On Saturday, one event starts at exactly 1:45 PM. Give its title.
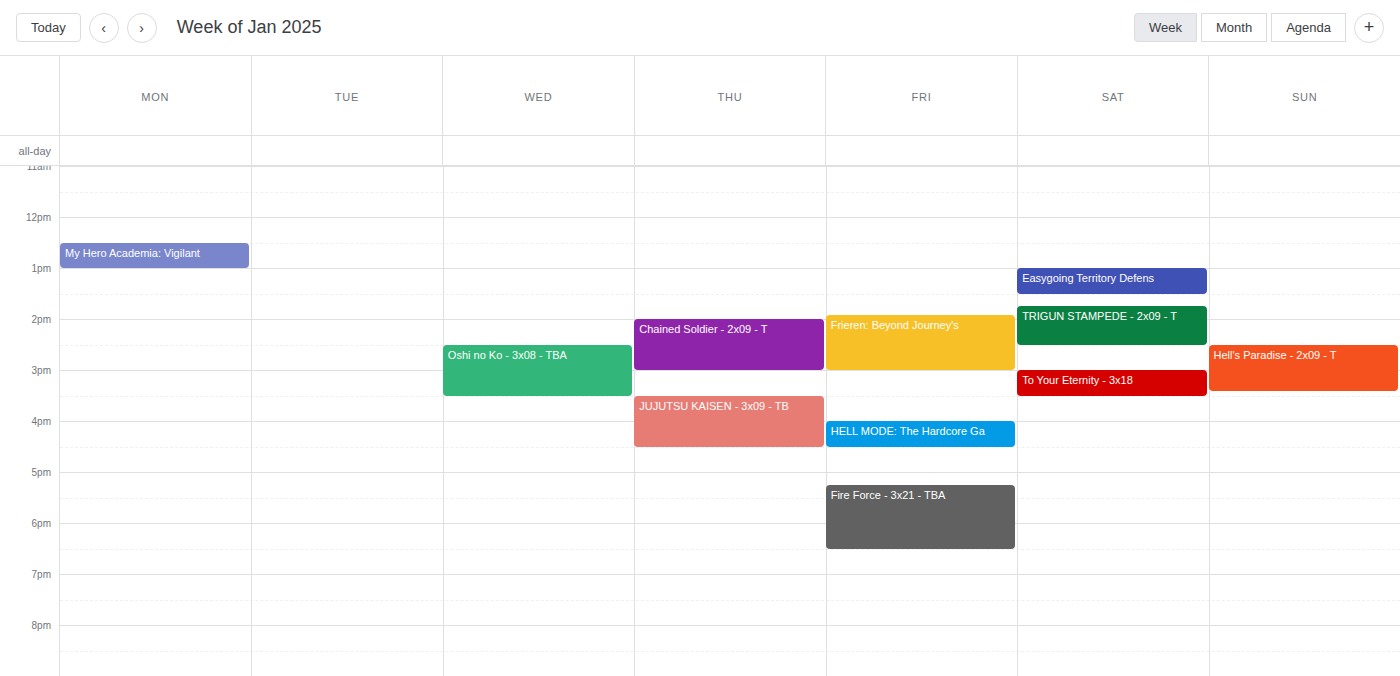
"TRIGUN STAMPEDE - 2x09 - T"